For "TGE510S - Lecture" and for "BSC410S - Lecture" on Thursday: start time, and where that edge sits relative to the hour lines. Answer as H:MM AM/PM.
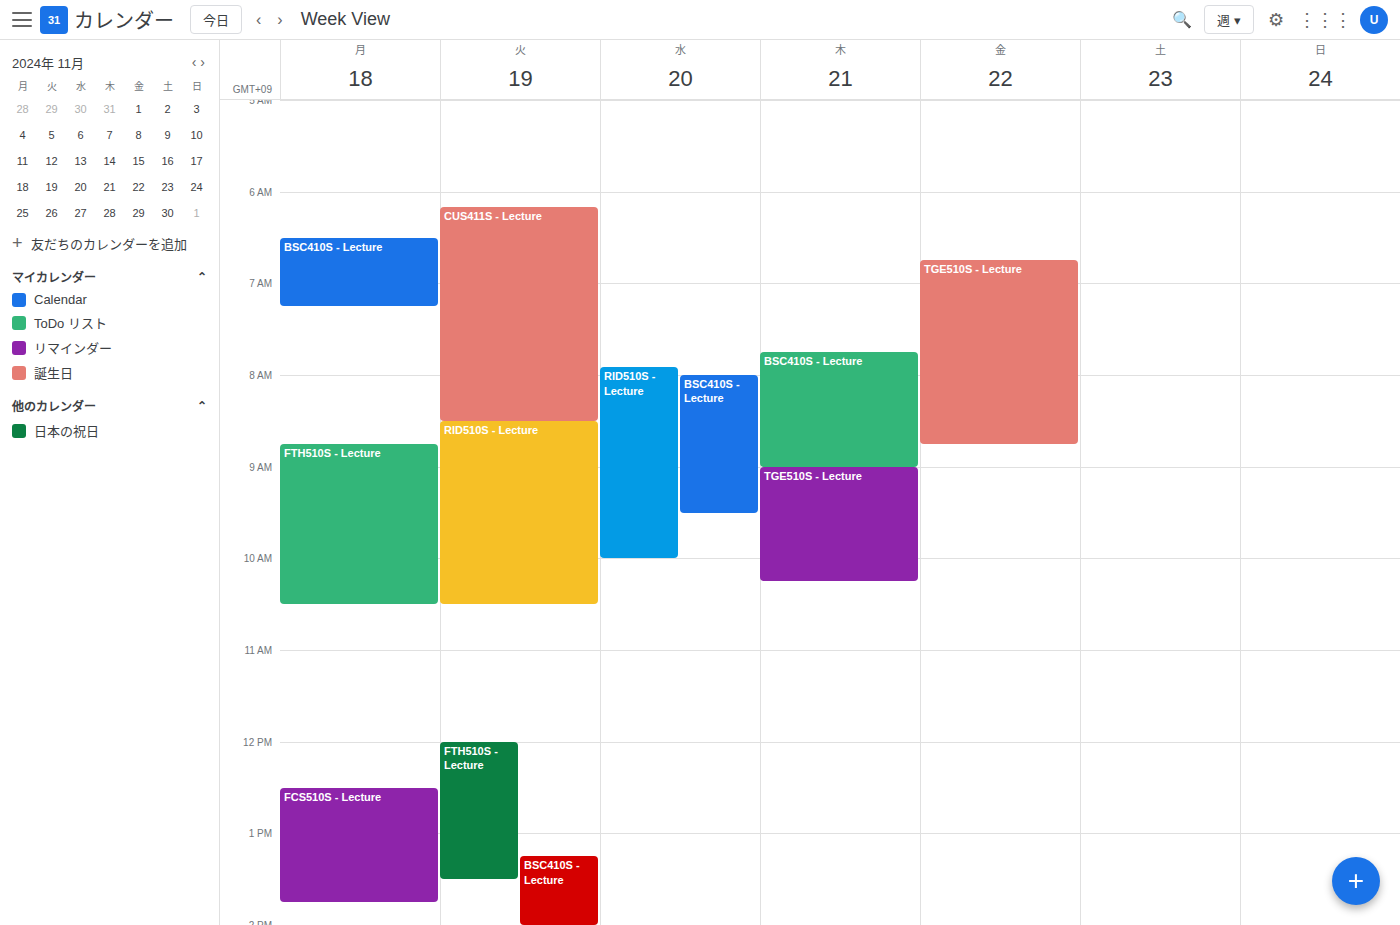
"TGE510S - Lecture": 9:00 AM, exactly on the 9 AM line. "BSC410S - Lecture": 7:45 AM, neither: three quarters of the way from the 7 AM line to the 8 AM line.